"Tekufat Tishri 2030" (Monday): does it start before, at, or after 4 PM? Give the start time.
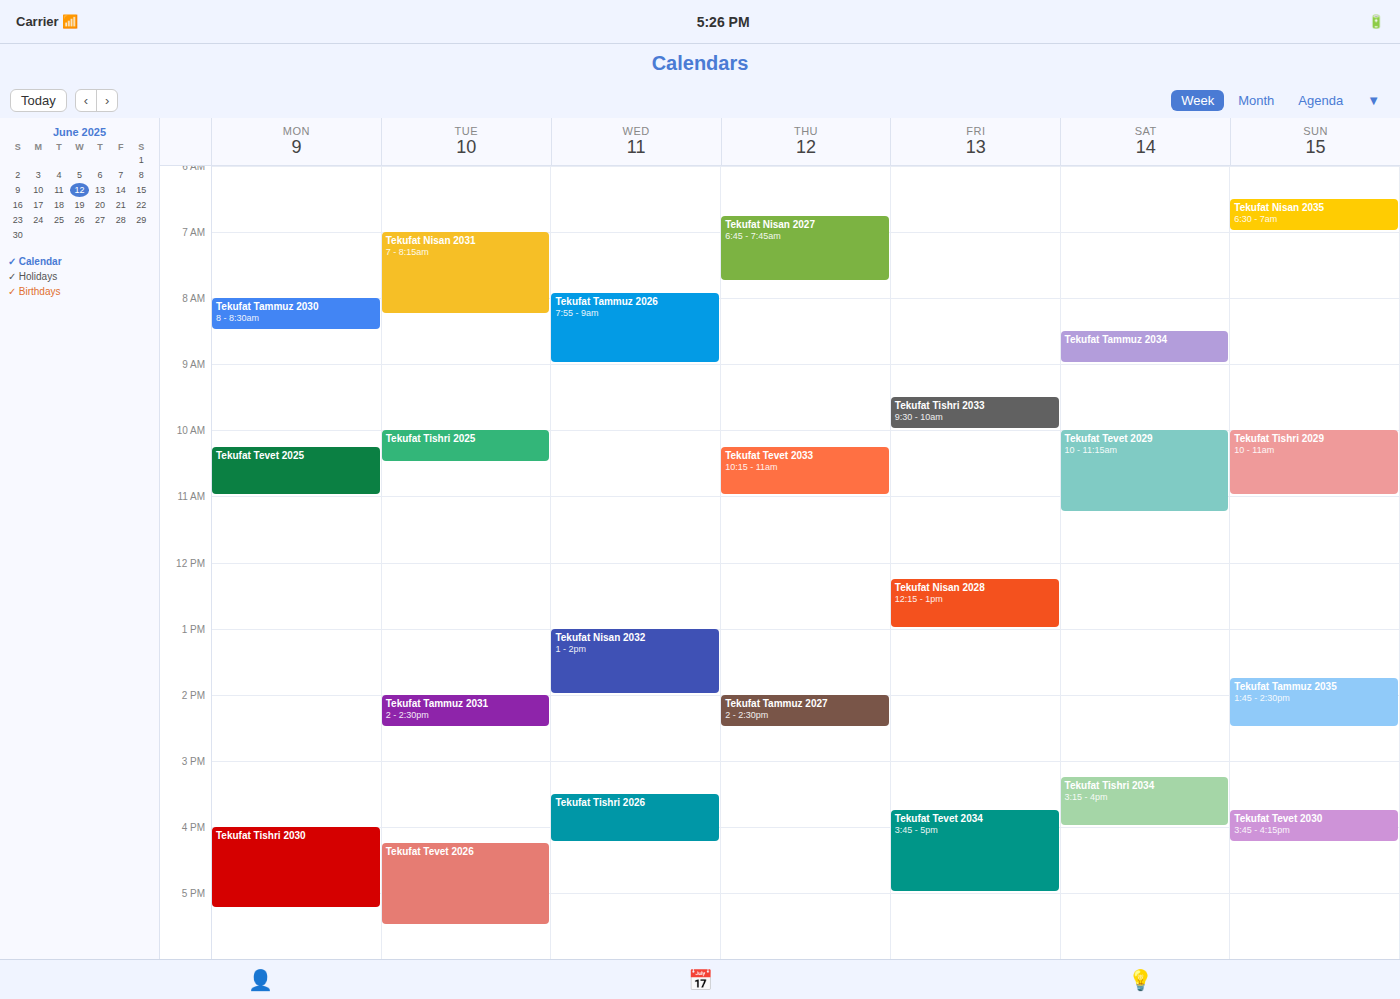
4:00 PM -- exactly at 4 PM, on the 4 PM line.